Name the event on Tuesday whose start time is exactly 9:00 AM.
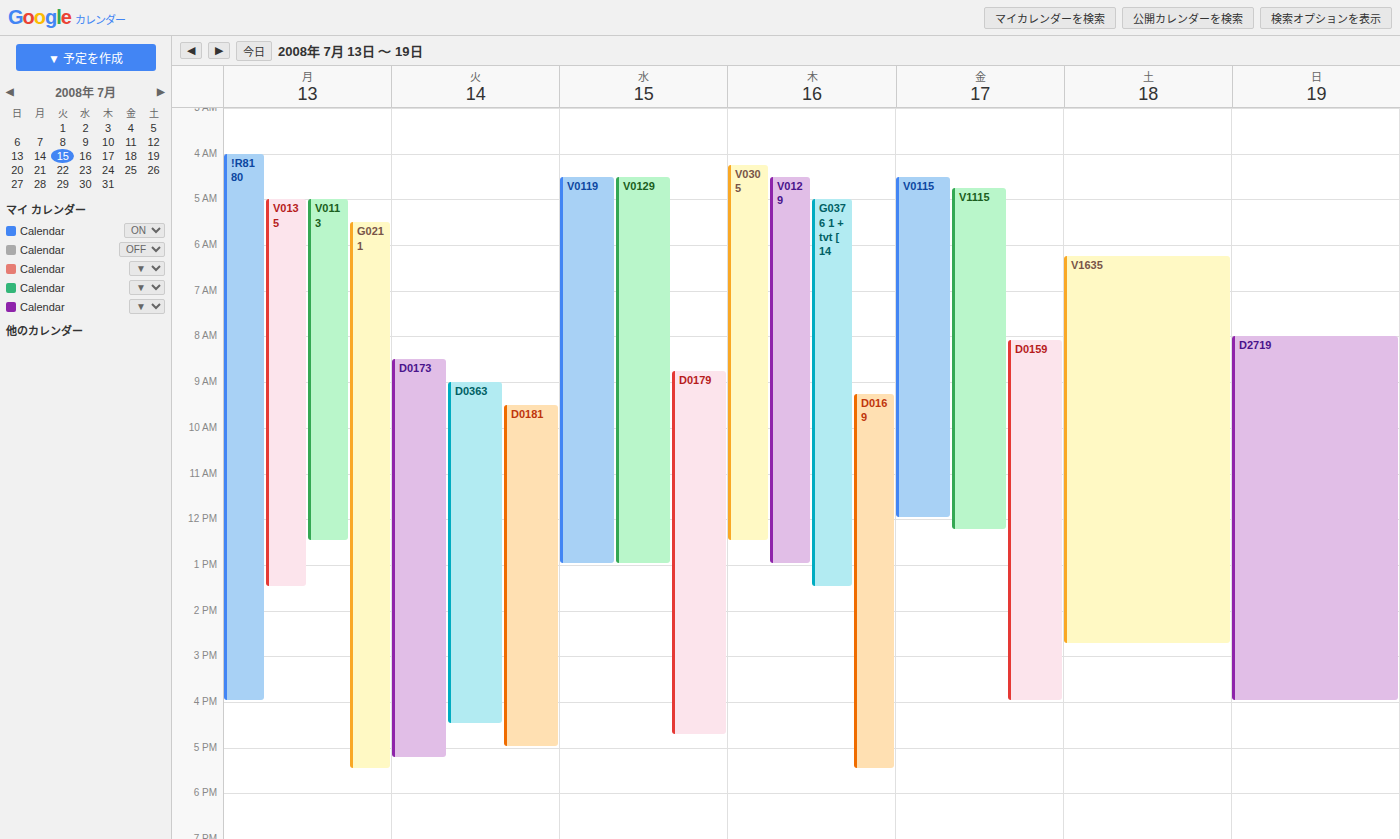
"D0363"